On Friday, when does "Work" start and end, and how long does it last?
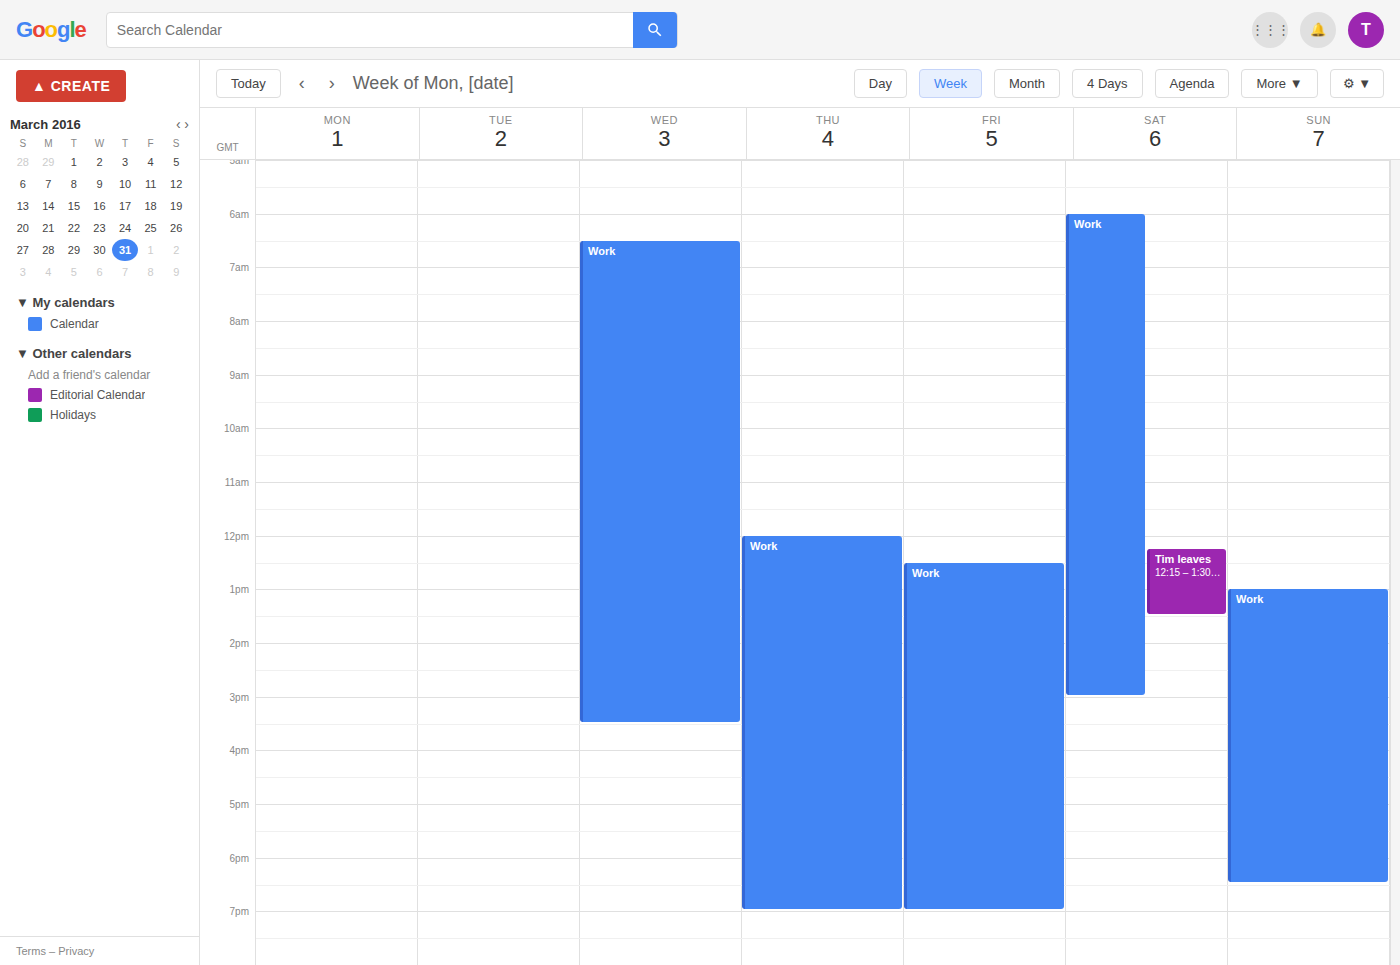
12:30 PM to 7:00 PM, 6 hours 30 minutes